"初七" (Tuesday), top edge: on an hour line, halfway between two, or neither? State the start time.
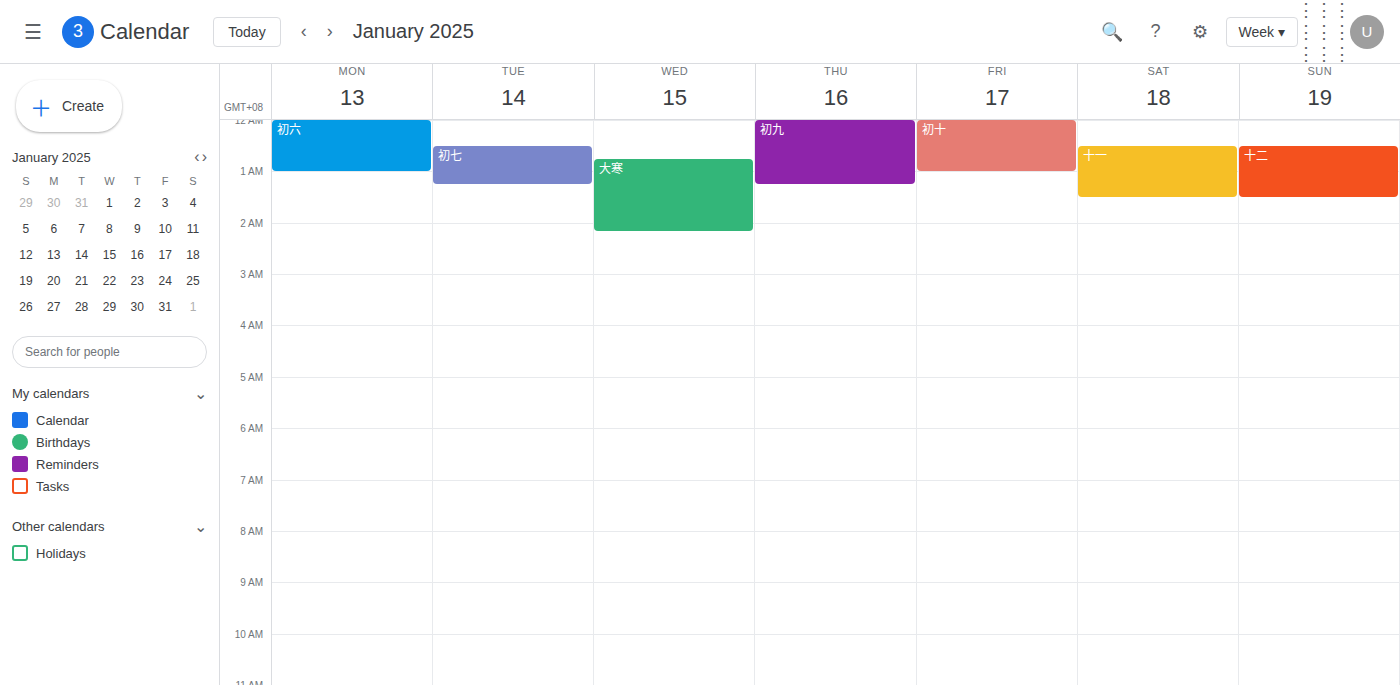
00:30 -- halfway between the 00:00 and 01:00 lines.